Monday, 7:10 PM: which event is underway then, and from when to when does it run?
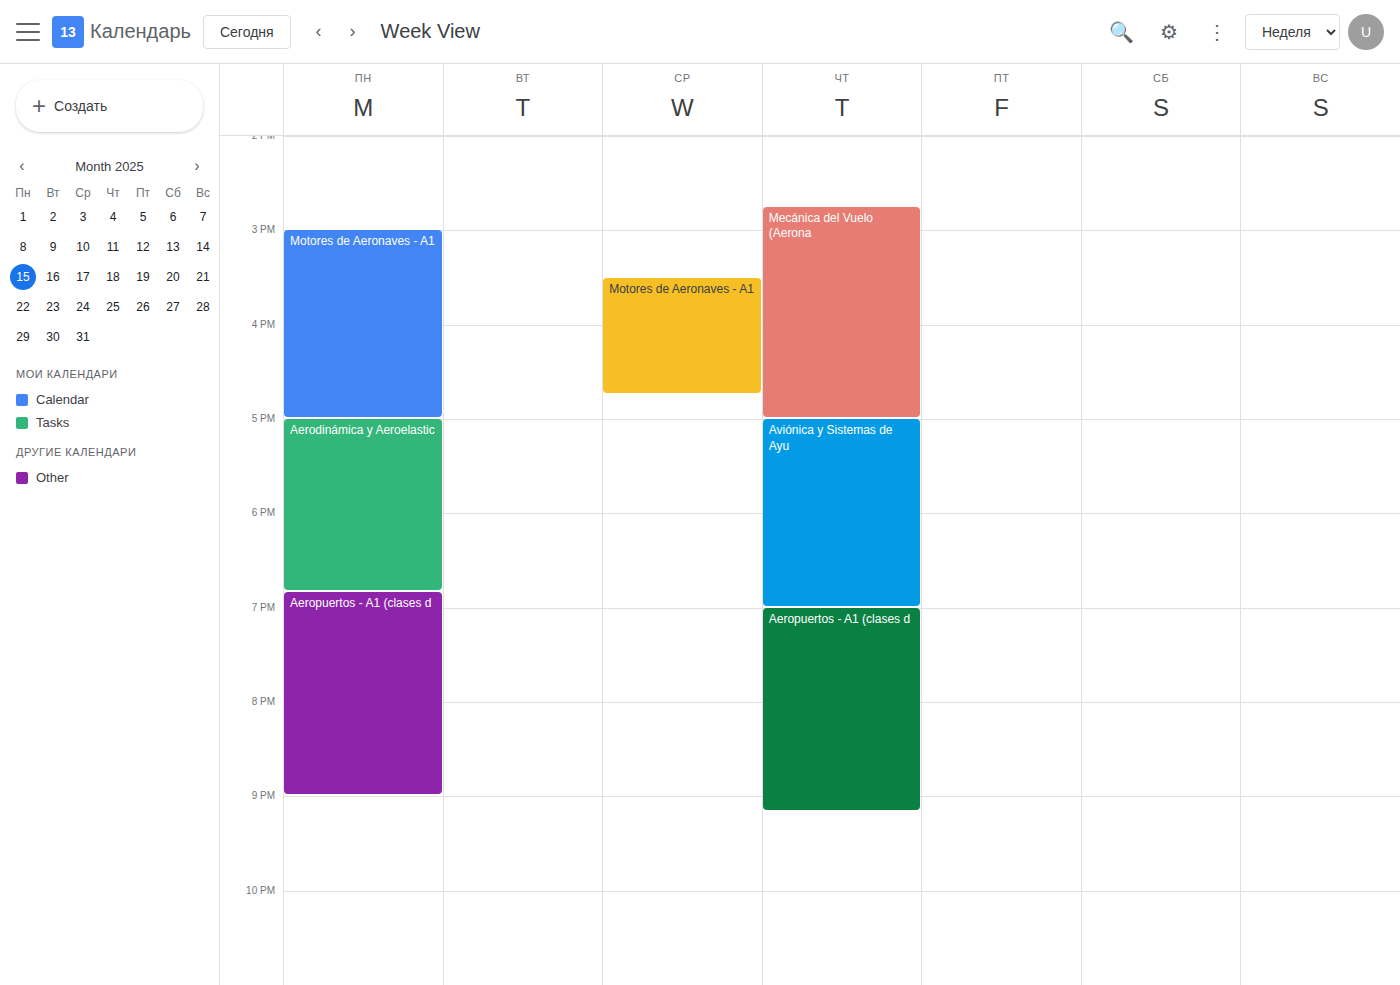
"Aeropuertos - A1 (clases d", 6:50 PM to 9:00 PM